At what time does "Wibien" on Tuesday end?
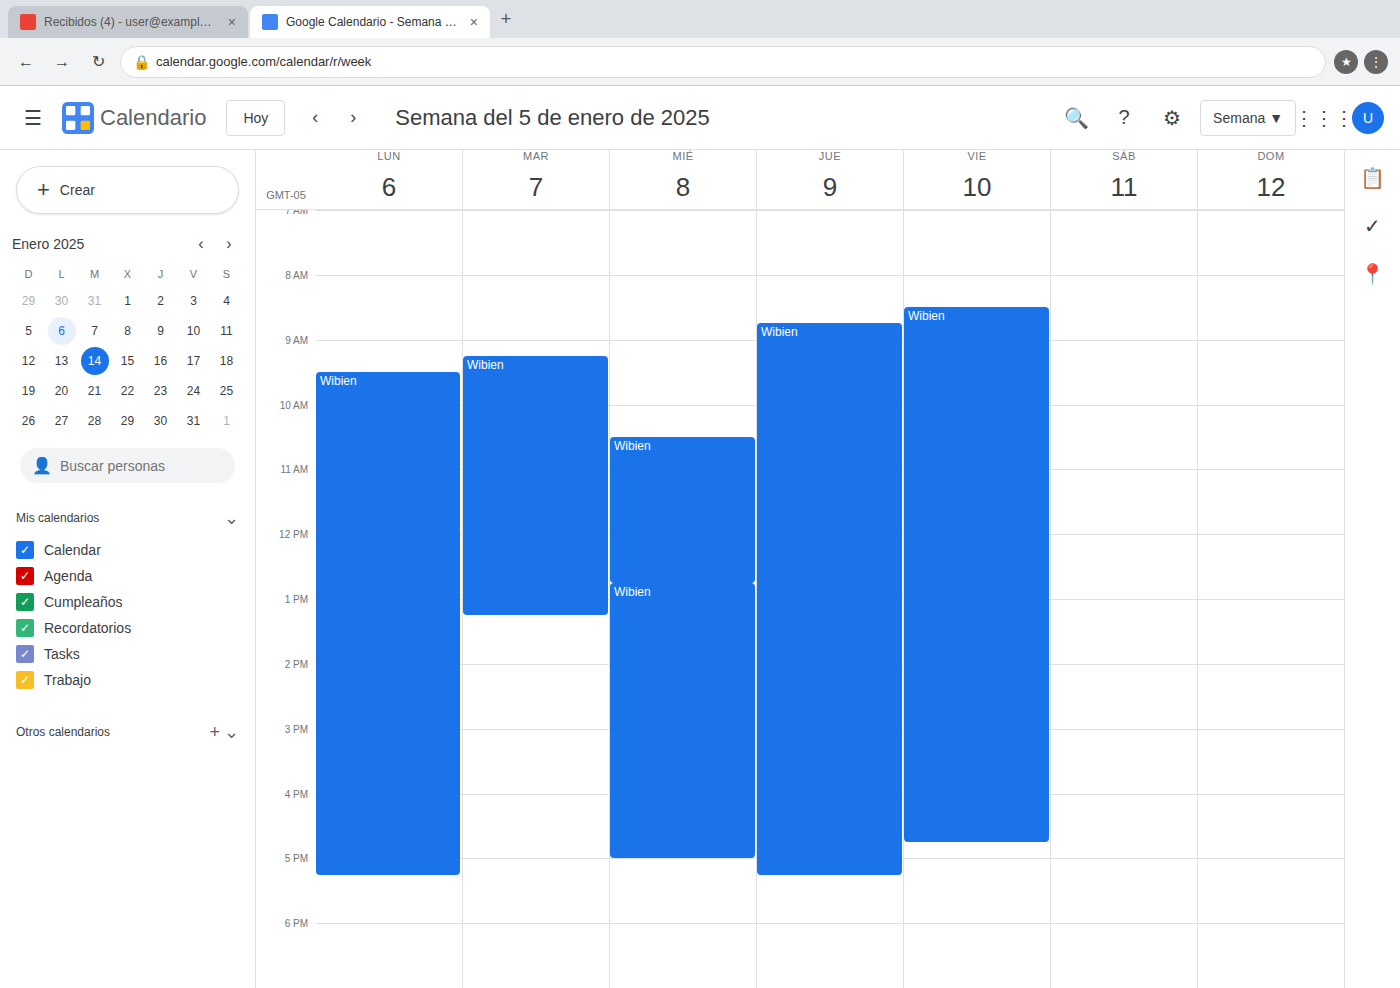
1:15 PM